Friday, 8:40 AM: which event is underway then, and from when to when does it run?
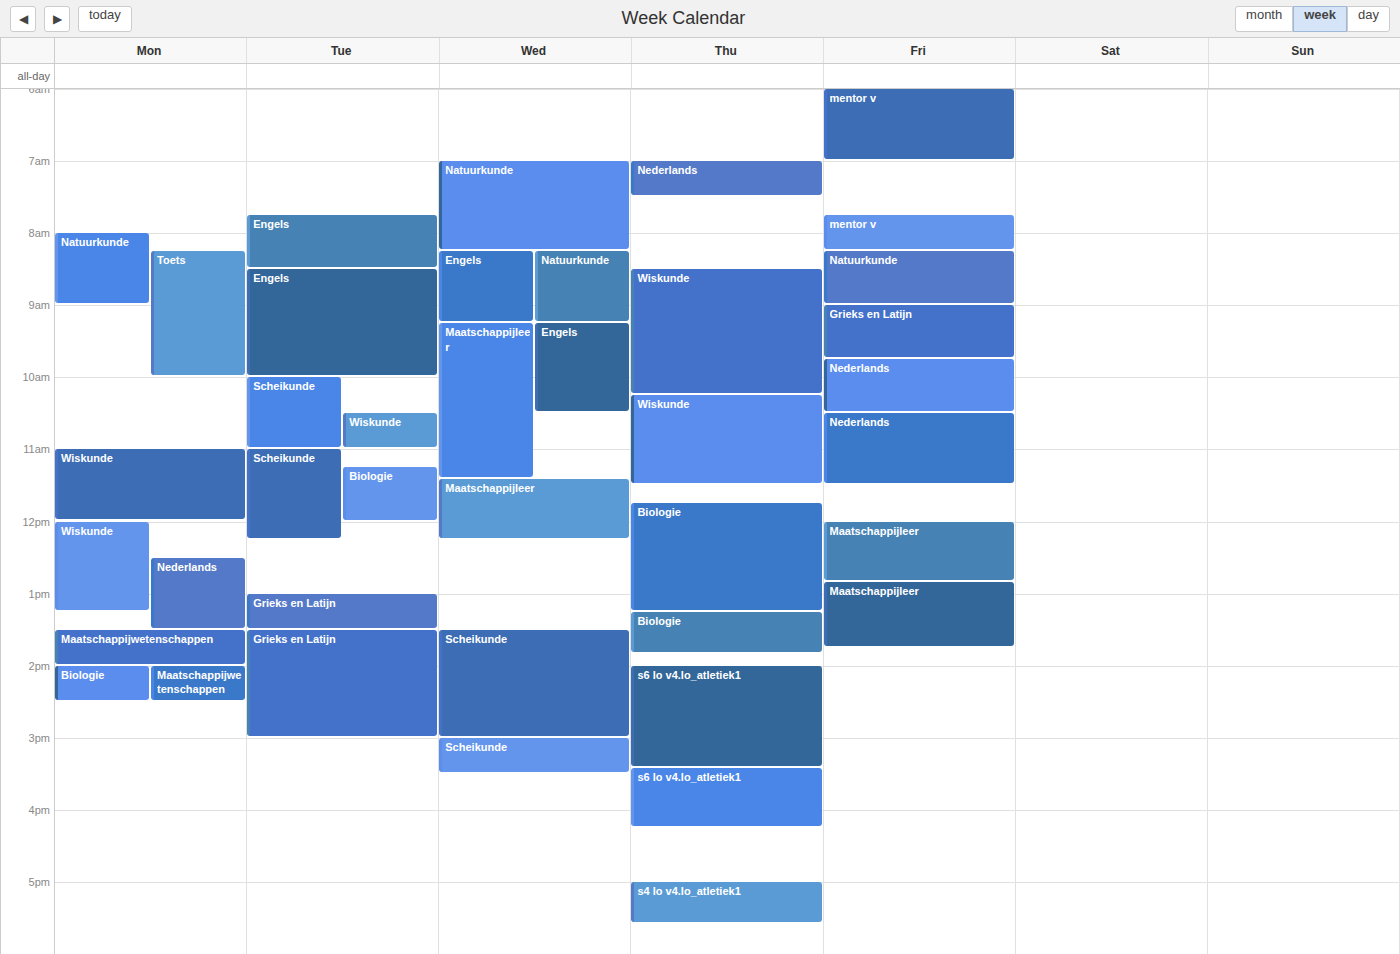
"Natuurkunde", 8:15 AM to 9:00 AM